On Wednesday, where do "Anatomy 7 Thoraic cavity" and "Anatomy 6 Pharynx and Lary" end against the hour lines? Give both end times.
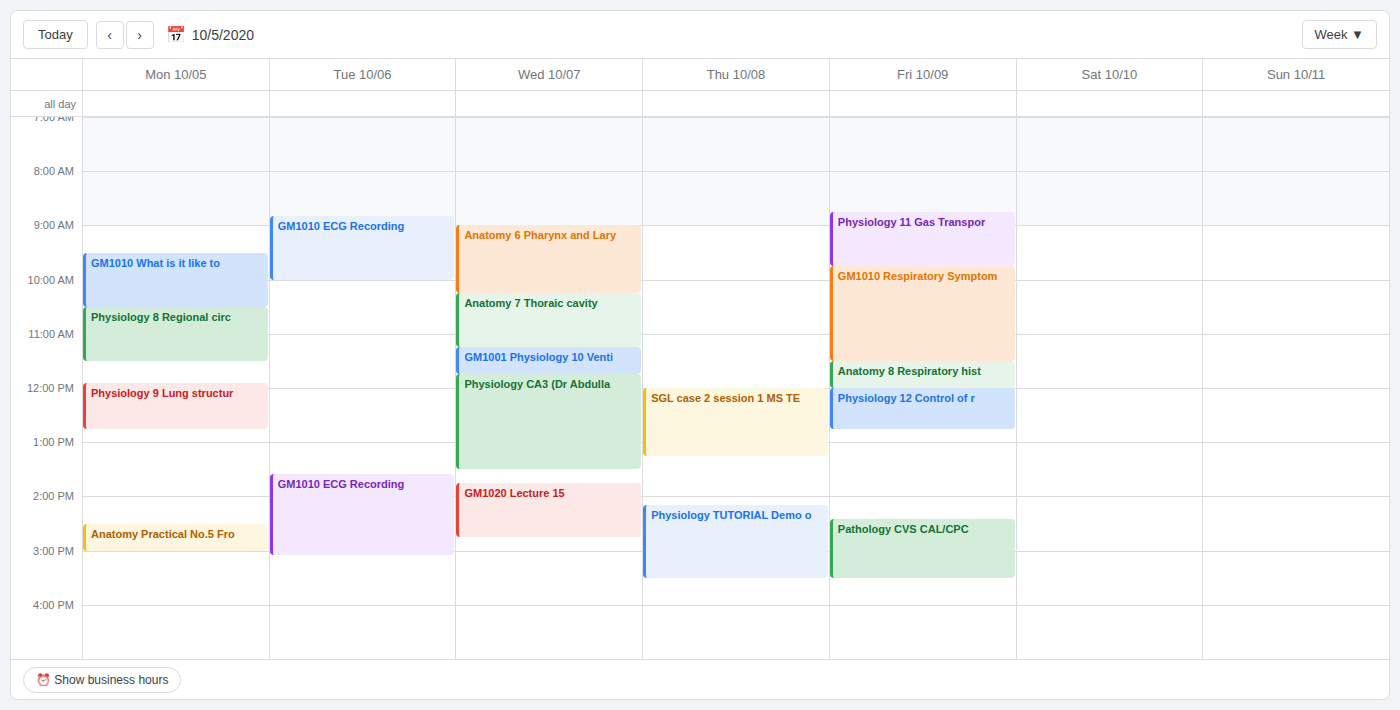
"Anatomy 7 Thoraic cavity": 11:15 AM, neither: a quarter of the way from the 11 AM line to the 12 PM line. "Anatomy 6 Pharynx and Lary": 10:15 AM, neither: a quarter of the way from the 10 AM line to the 11 AM line.